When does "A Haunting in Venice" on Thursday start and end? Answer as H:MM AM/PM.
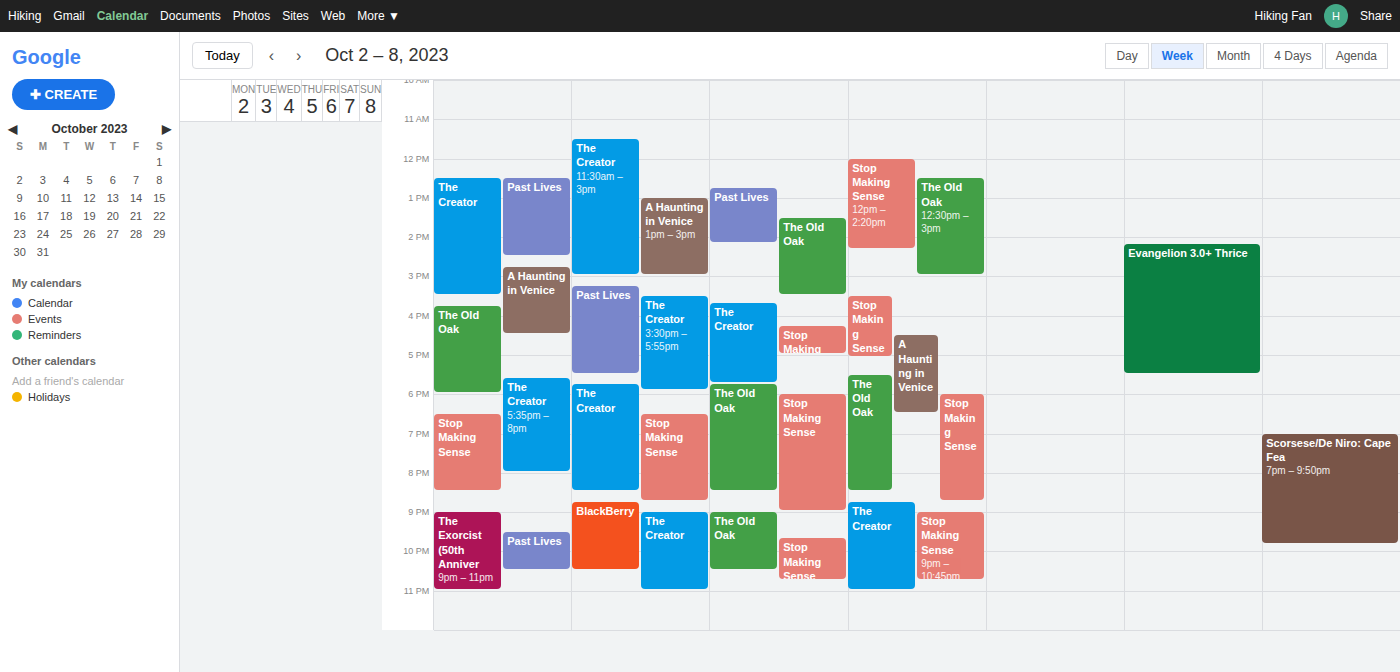
4:30 PM to 6:30 PM